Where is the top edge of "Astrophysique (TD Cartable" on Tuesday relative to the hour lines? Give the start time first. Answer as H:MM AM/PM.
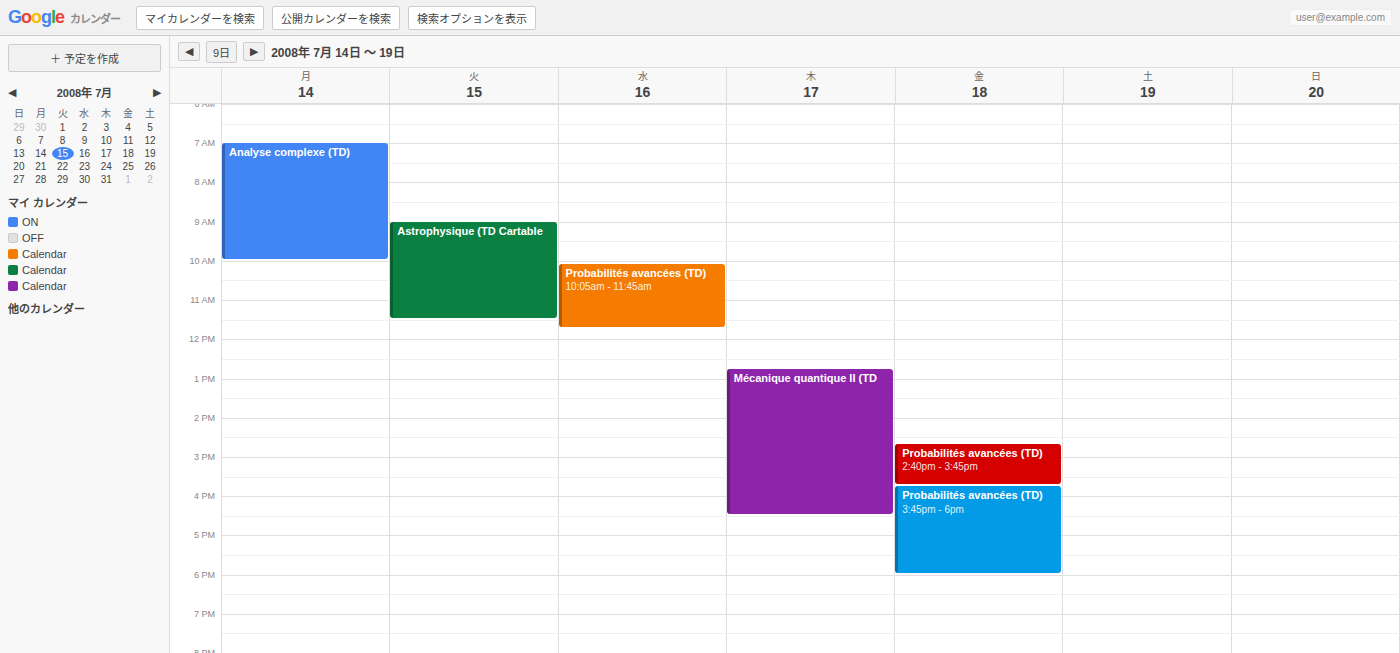
9:00 AM -- exactly on the 9 AM line.